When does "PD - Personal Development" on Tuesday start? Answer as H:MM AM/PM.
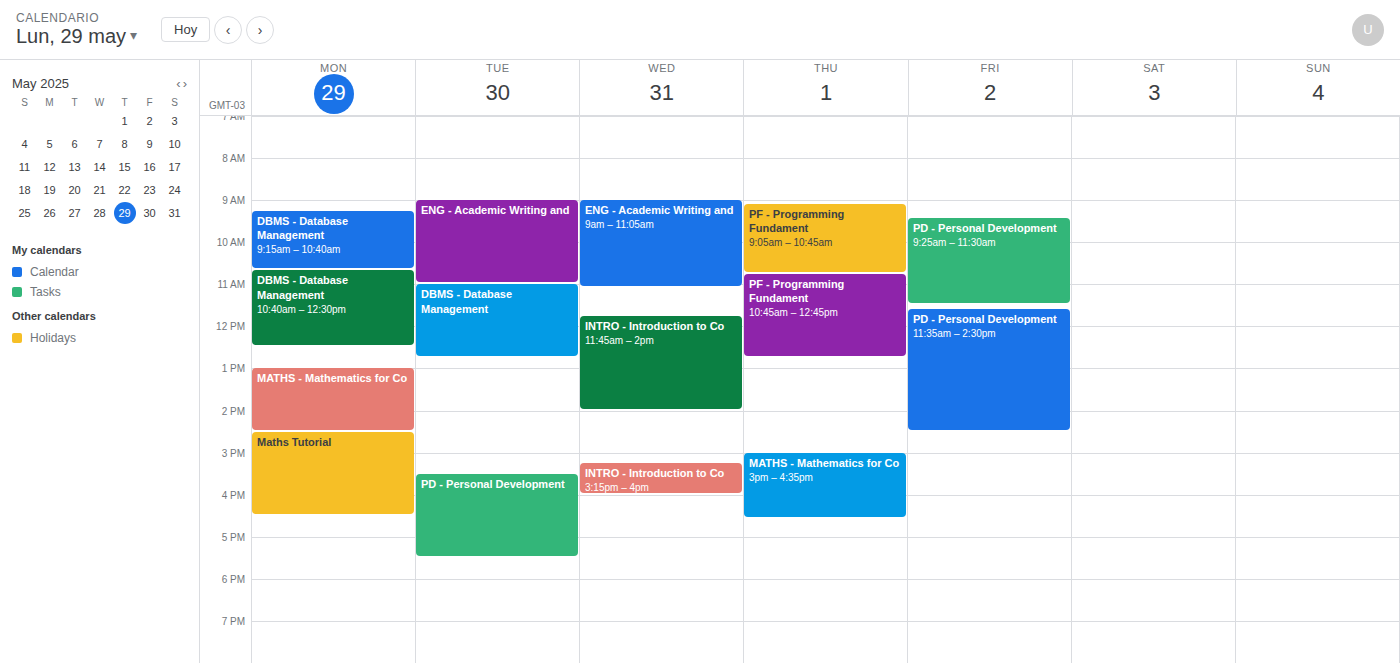
3:30 PM